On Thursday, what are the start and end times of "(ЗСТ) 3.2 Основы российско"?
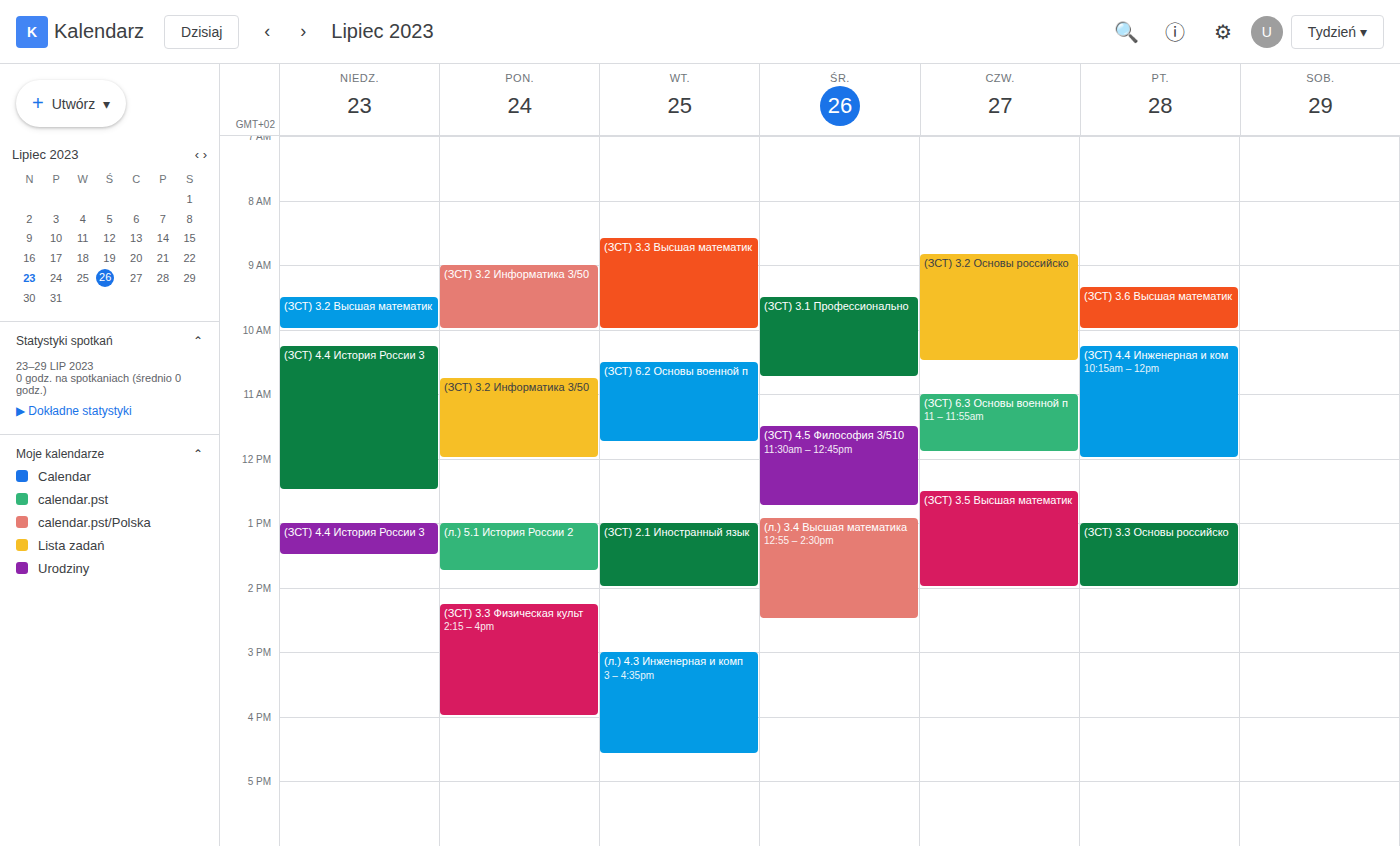
8:50 AM to 10:30 AM